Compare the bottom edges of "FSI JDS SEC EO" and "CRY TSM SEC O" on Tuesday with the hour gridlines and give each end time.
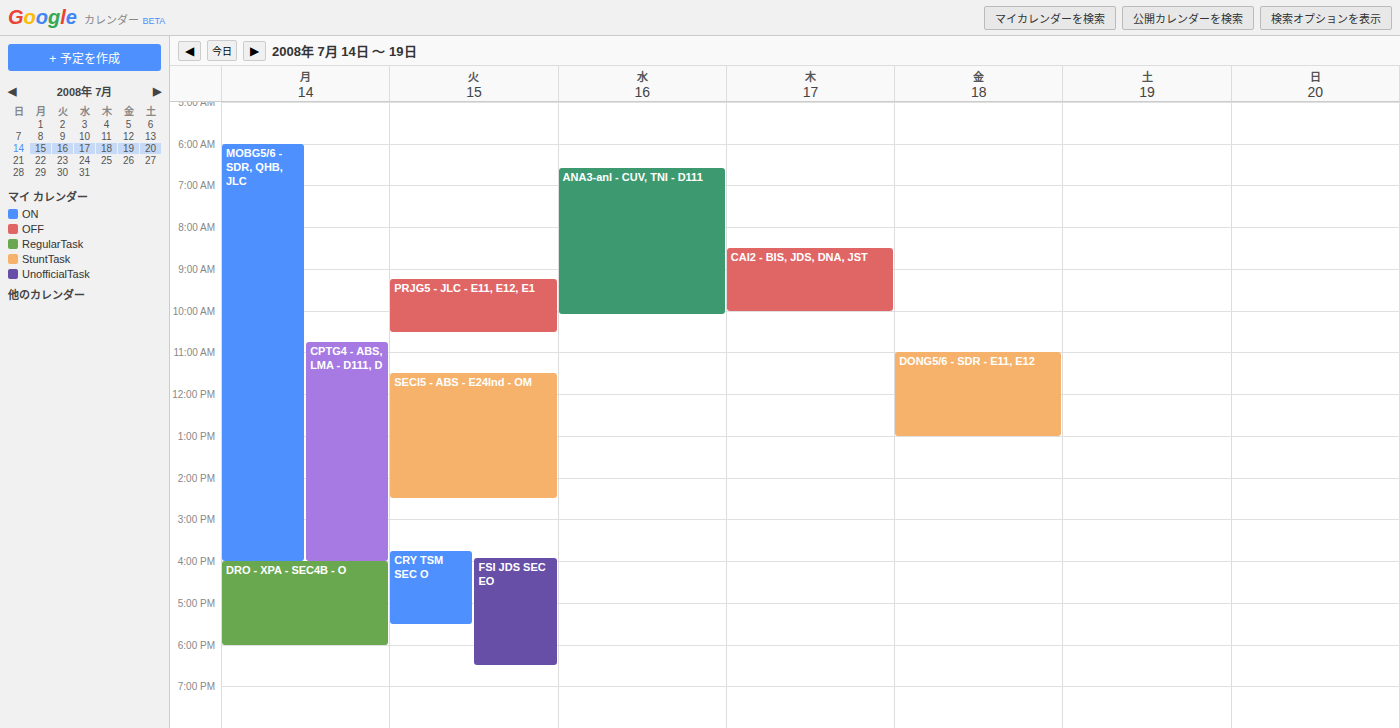
"FSI JDS SEC EO": 6:30 PM, halfway between the 6 PM and 7 PM lines. "CRY TSM SEC O": 5:30 PM, halfway between the 5 PM and 6 PM lines.